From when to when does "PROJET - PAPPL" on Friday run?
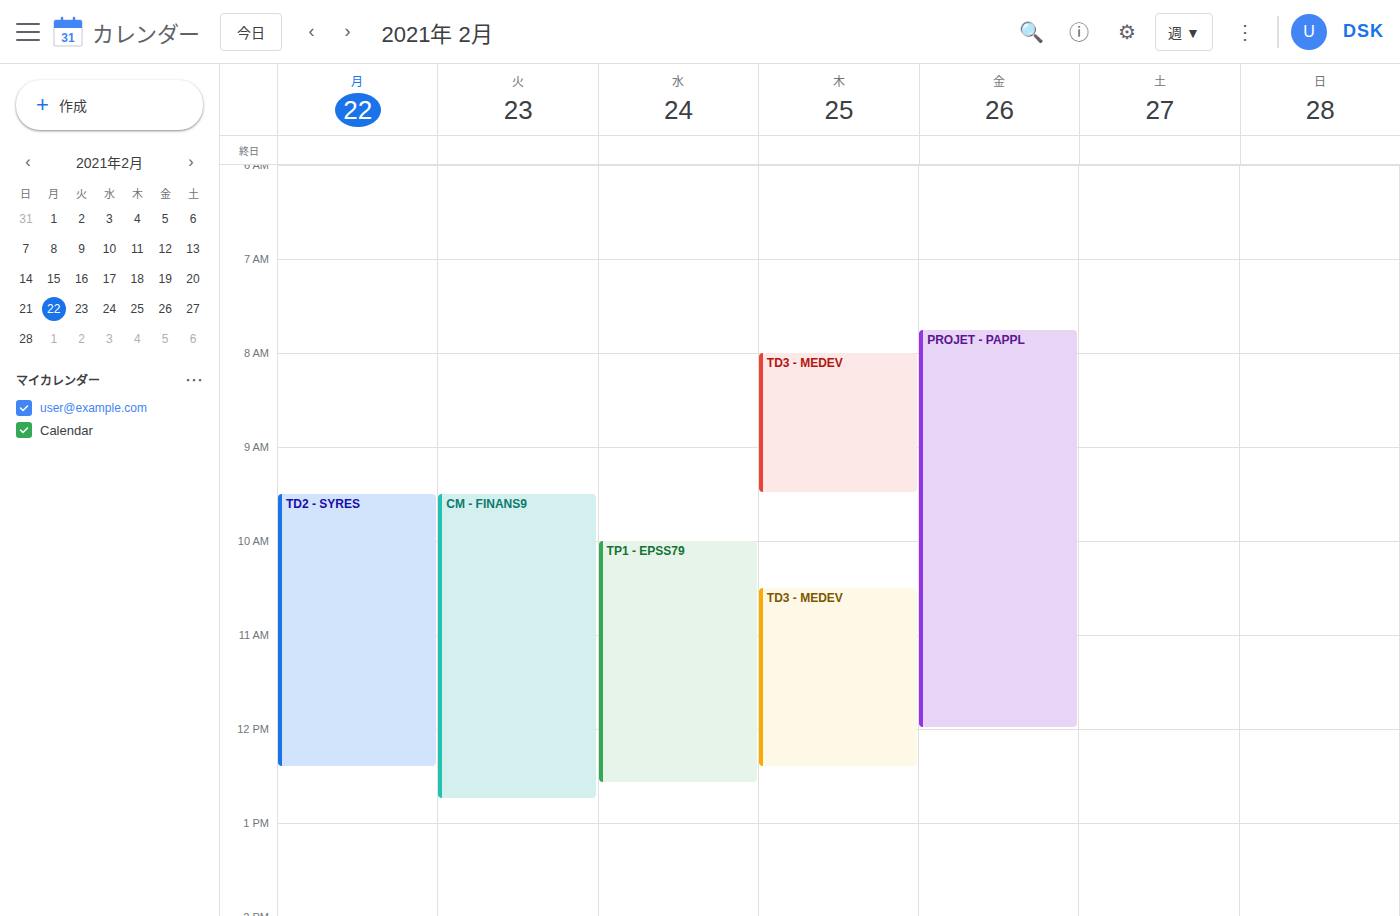
7:45 AM to 12:00 PM